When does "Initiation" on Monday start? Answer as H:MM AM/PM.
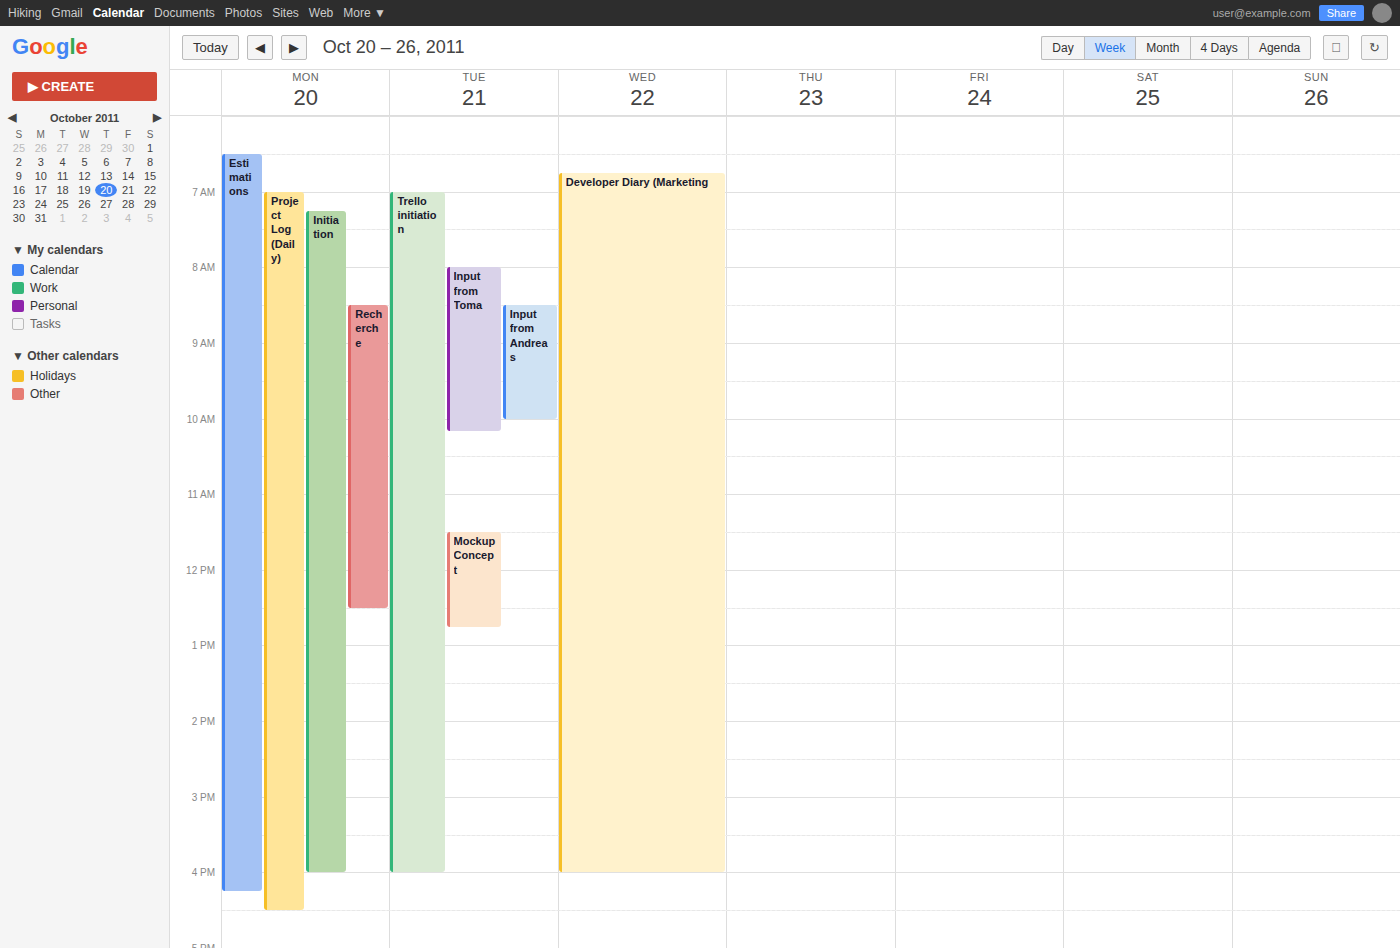
7:15 AM